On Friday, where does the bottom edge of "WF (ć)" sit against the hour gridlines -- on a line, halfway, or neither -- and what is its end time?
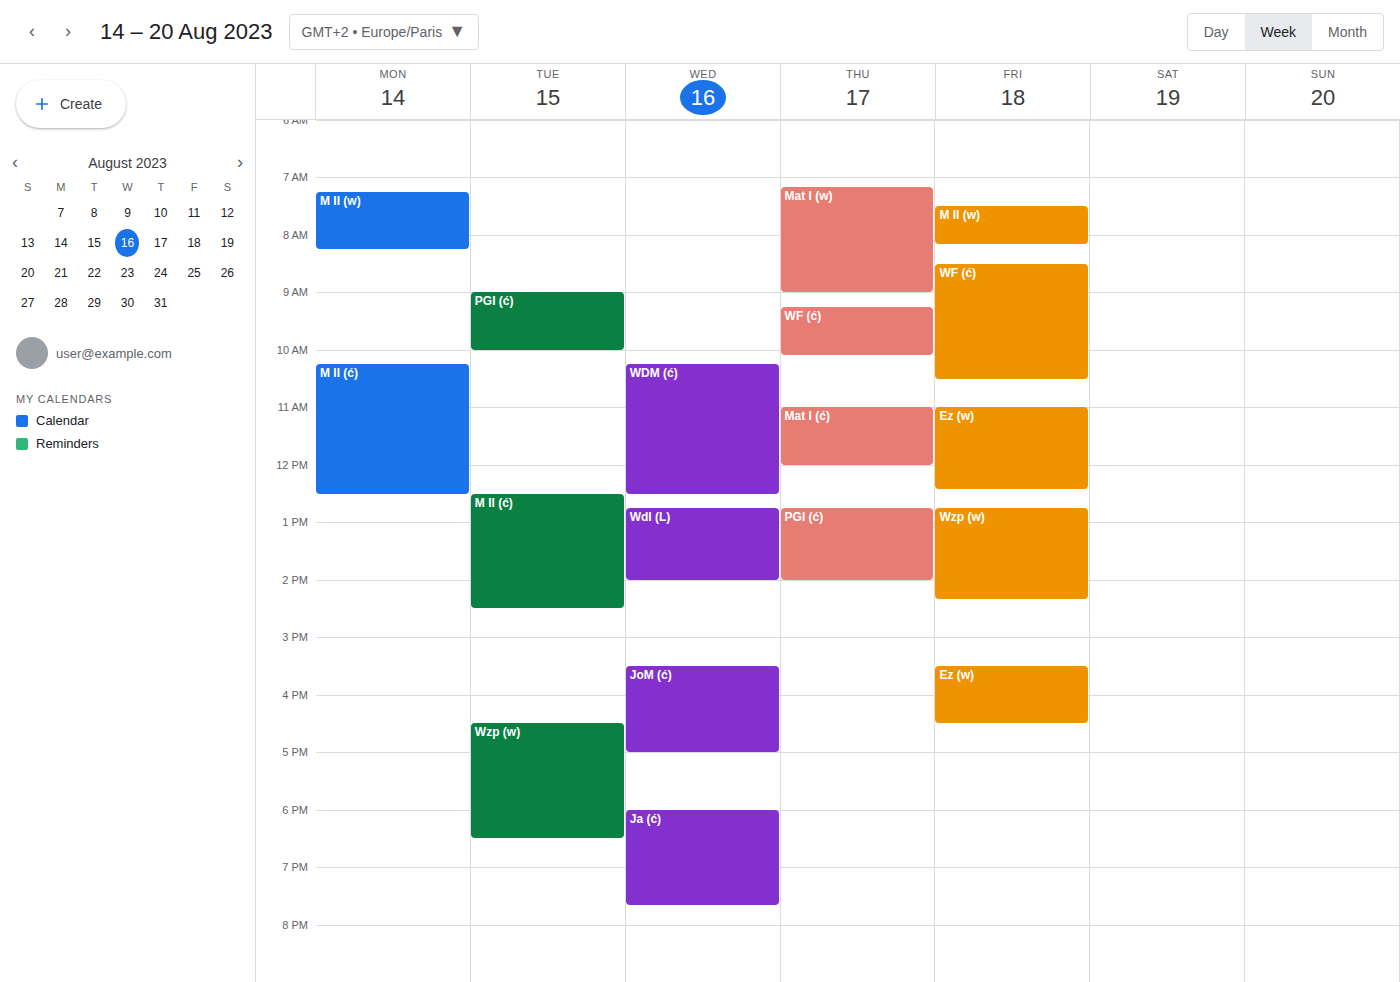
10:30 AM -- halfway between the 10 AM and 11 AM lines.